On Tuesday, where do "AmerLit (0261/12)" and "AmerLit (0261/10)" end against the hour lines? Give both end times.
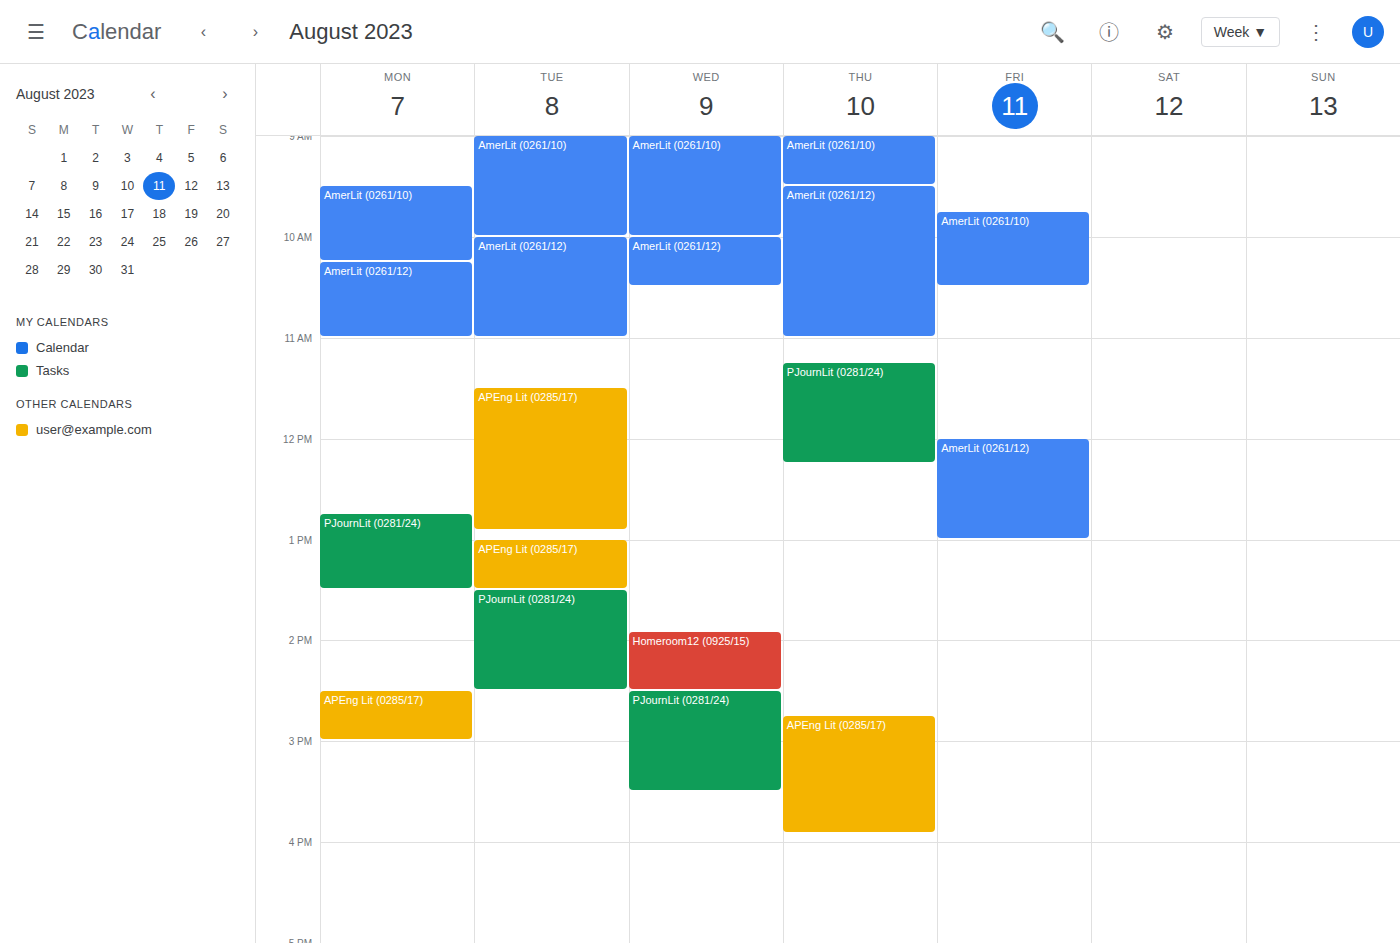
"AmerLit (0261/12)": 11:00 AM, exactly on the 11 AM line. "AmerLit (0261/10)": 10:00 AM, exactly on the 10 AM line.